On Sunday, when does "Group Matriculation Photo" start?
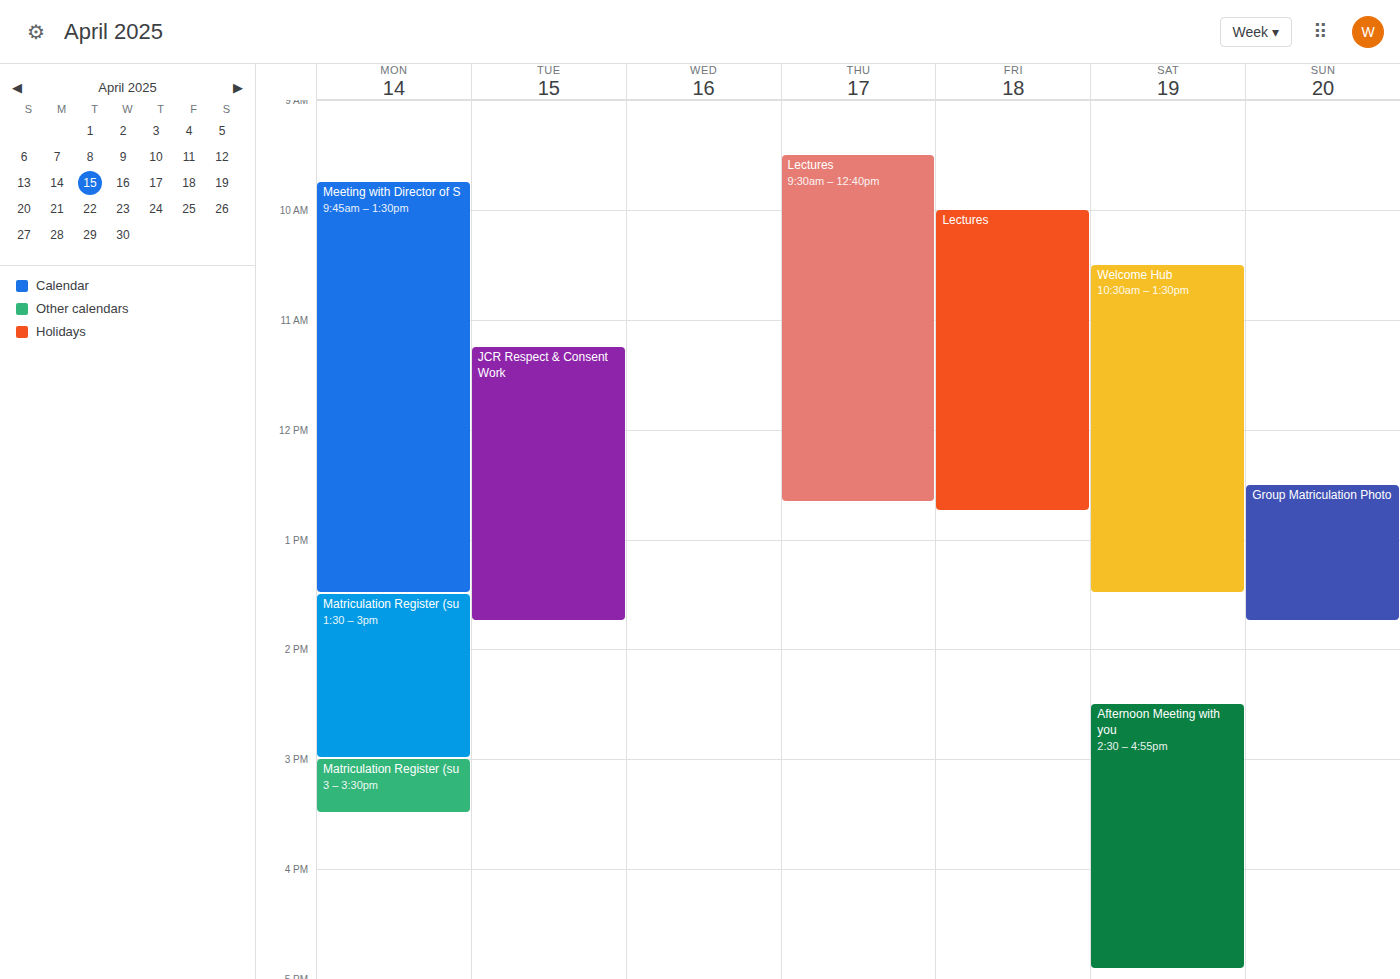
12:30 PM